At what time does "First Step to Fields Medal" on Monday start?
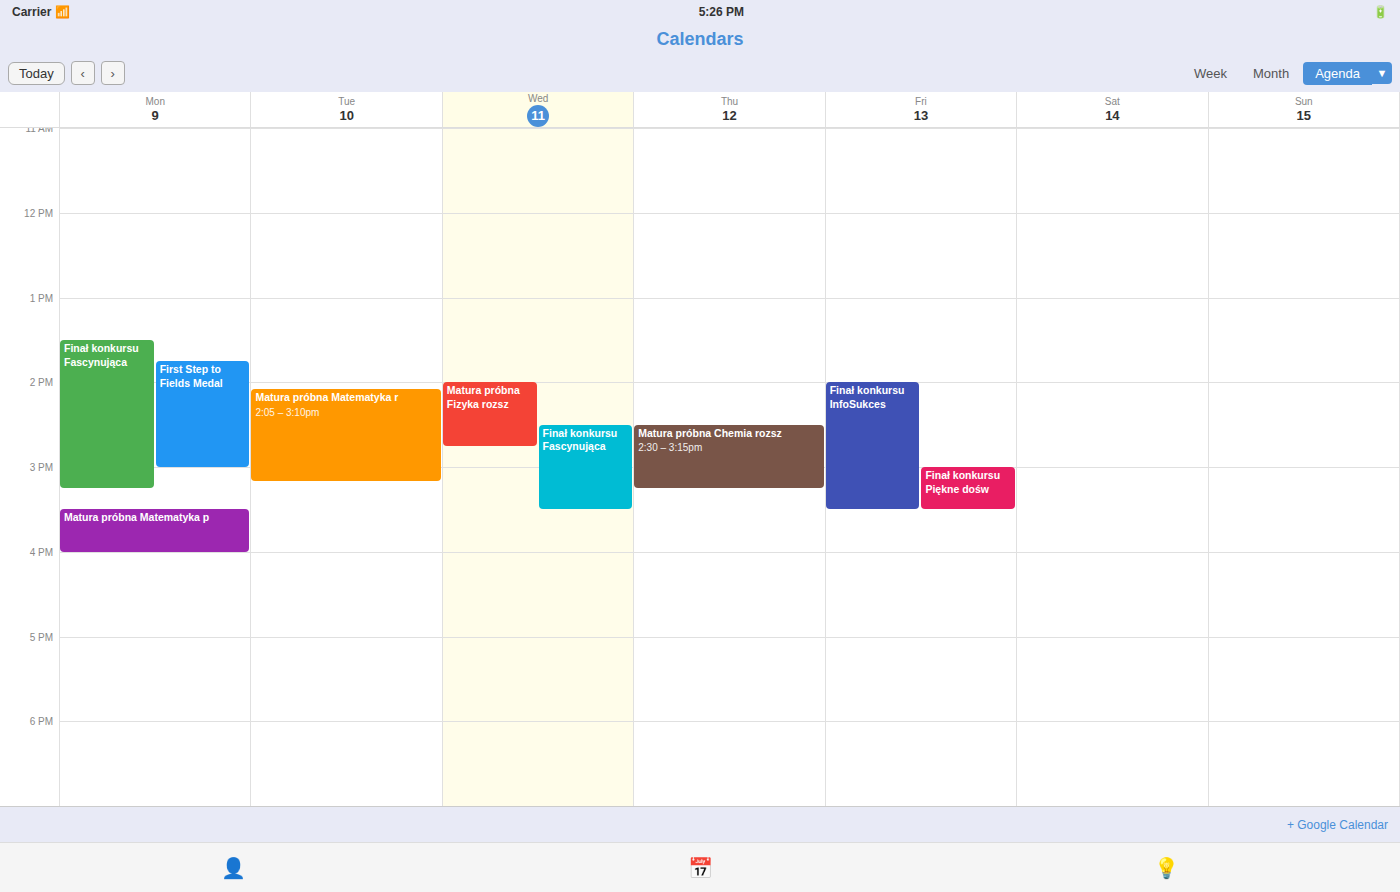
1:45 PM